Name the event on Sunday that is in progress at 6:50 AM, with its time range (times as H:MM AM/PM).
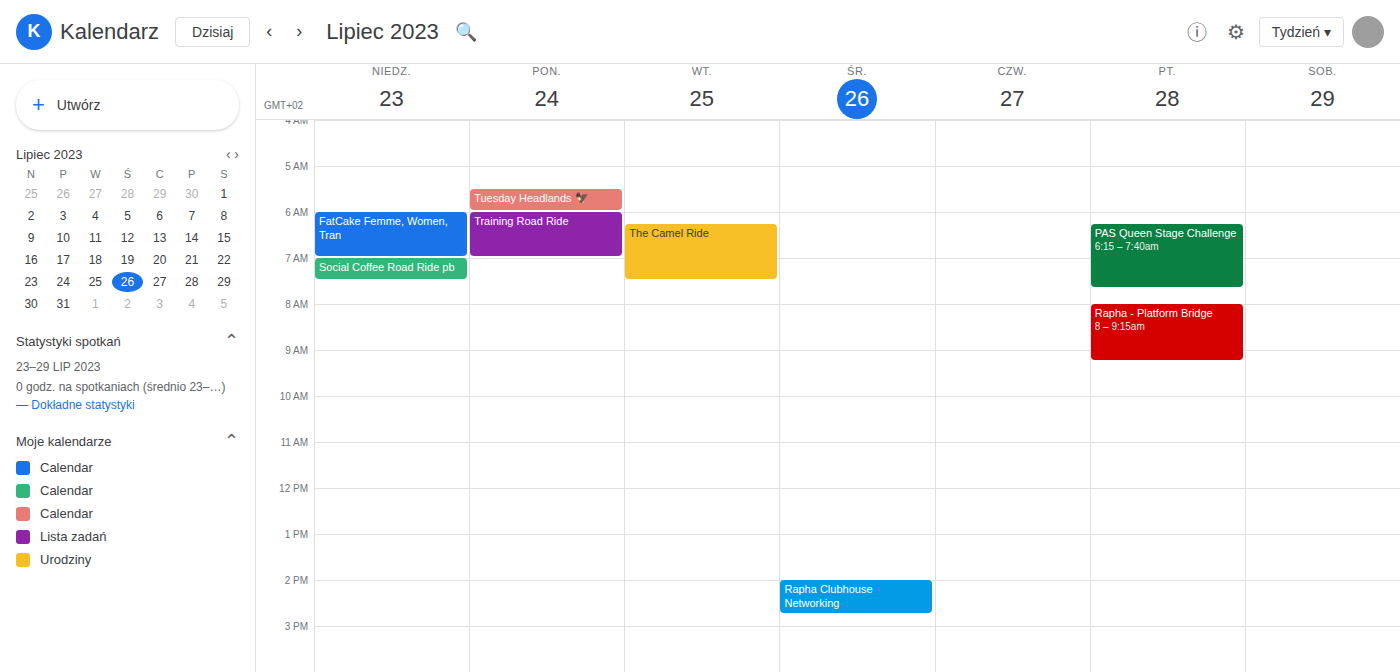
"FatCake Femme, Women, Tran", 6:00 AM to 7:00 AM